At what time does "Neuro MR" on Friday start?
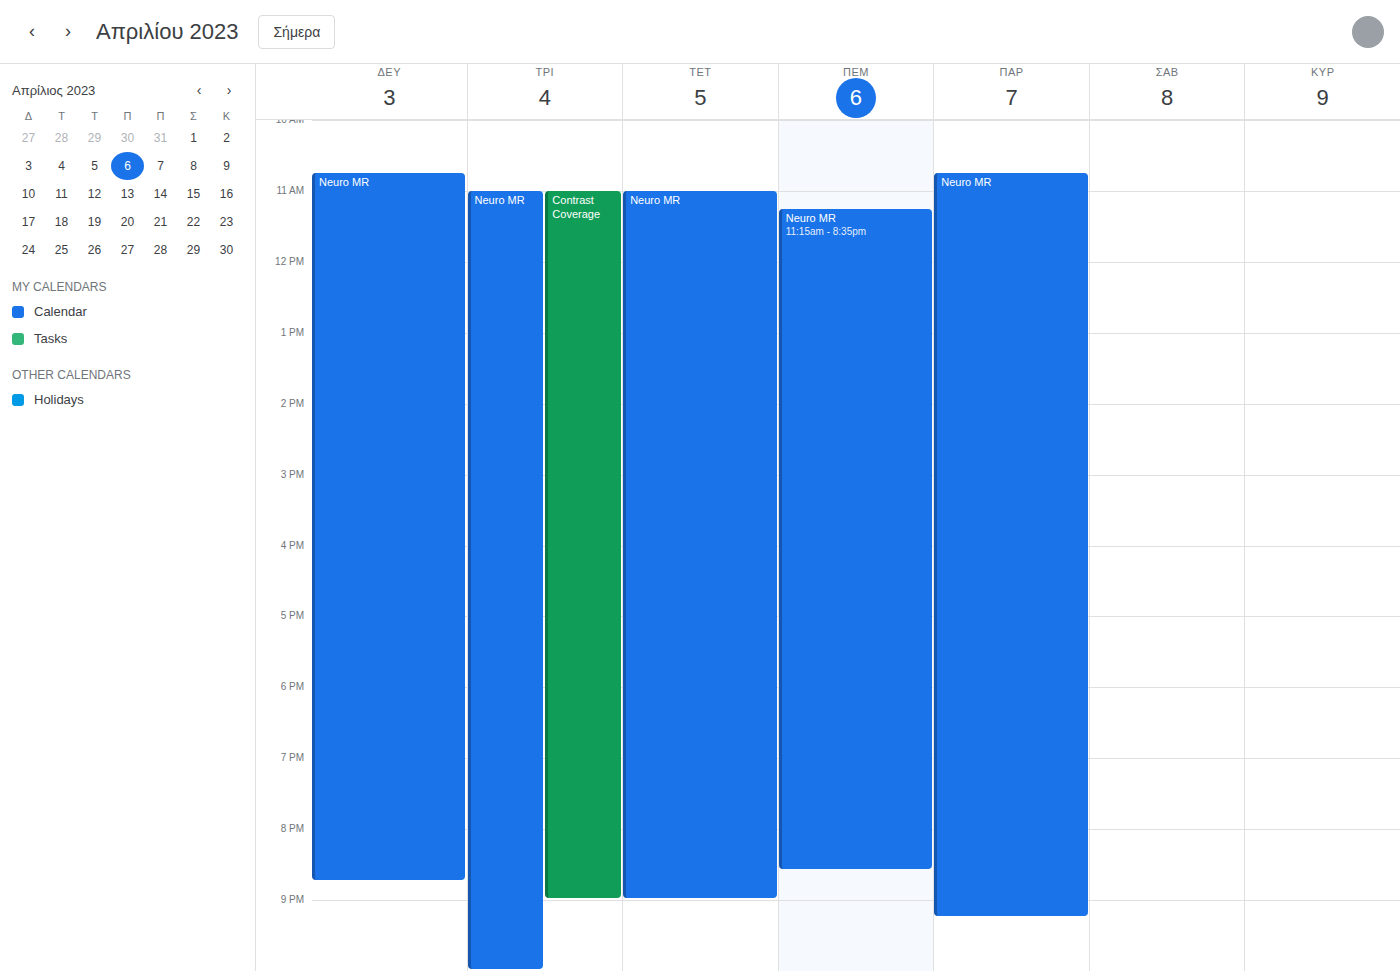
10:45 AM